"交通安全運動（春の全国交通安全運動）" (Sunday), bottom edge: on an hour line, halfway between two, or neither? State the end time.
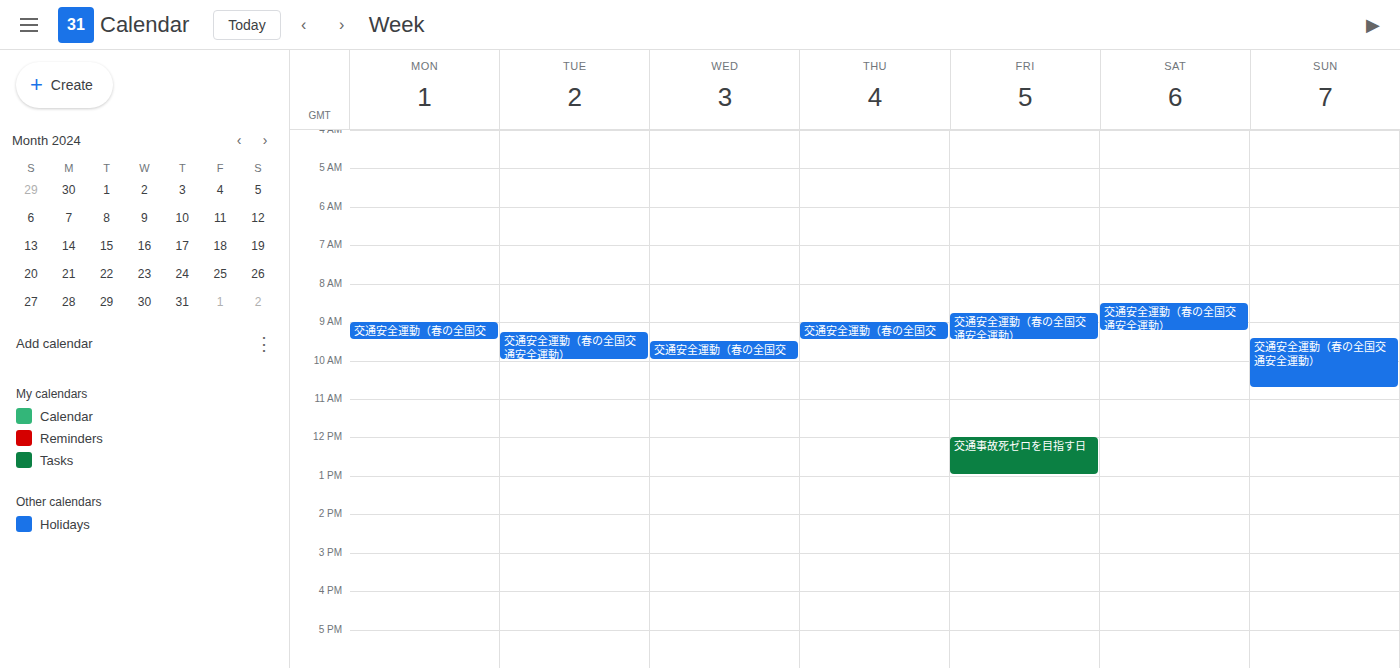
10:45 AM -- neither: three quarters of the way from the 10 AM line to the 11 AM line.